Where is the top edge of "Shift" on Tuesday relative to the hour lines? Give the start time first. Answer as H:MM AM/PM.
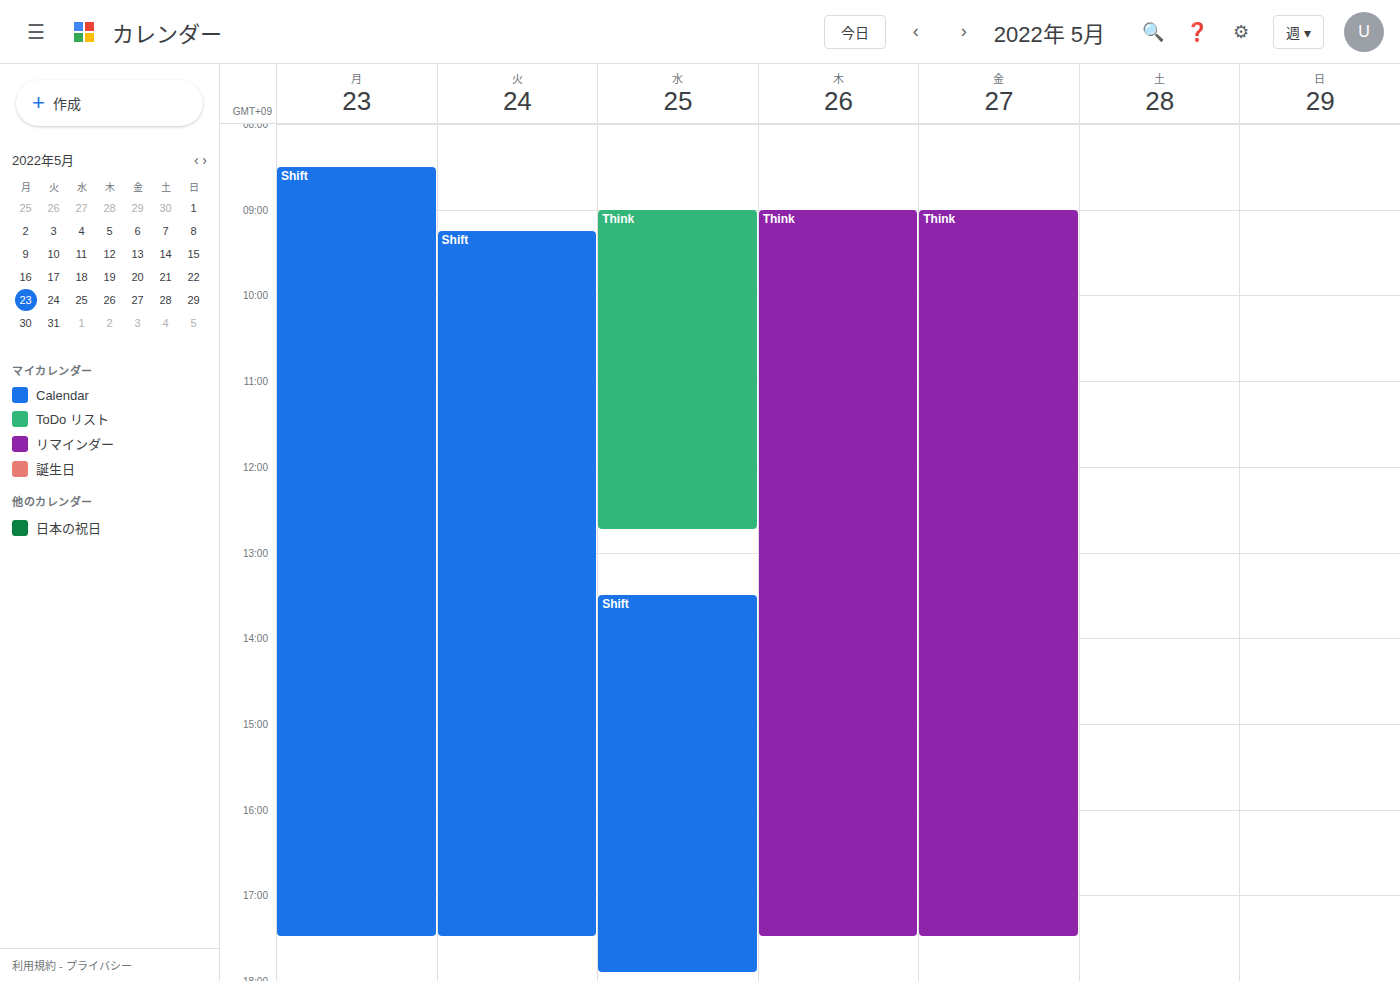
9:15 AM -- neither: a quarter of the way from the 9 AM line to the 10 AM line.